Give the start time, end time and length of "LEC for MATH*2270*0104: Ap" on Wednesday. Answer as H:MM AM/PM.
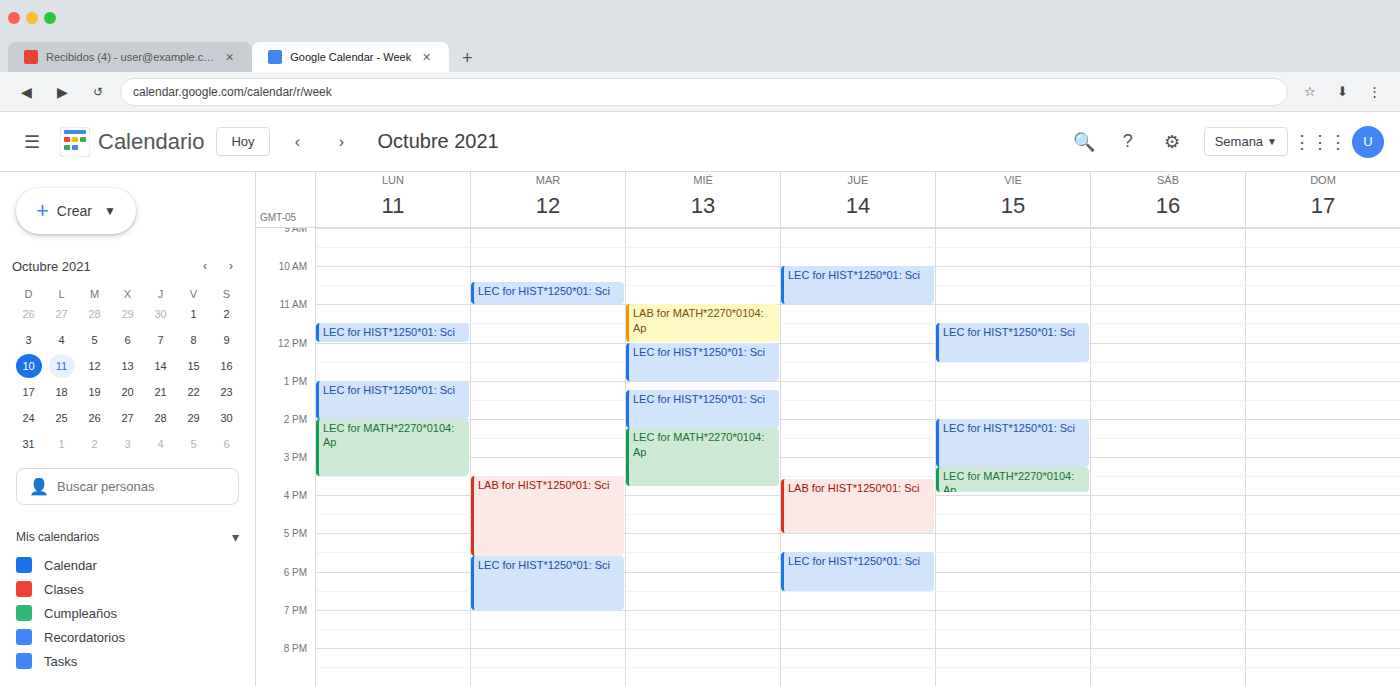
2:15 PM to 3:45 PM, 1 hour 30 minutes